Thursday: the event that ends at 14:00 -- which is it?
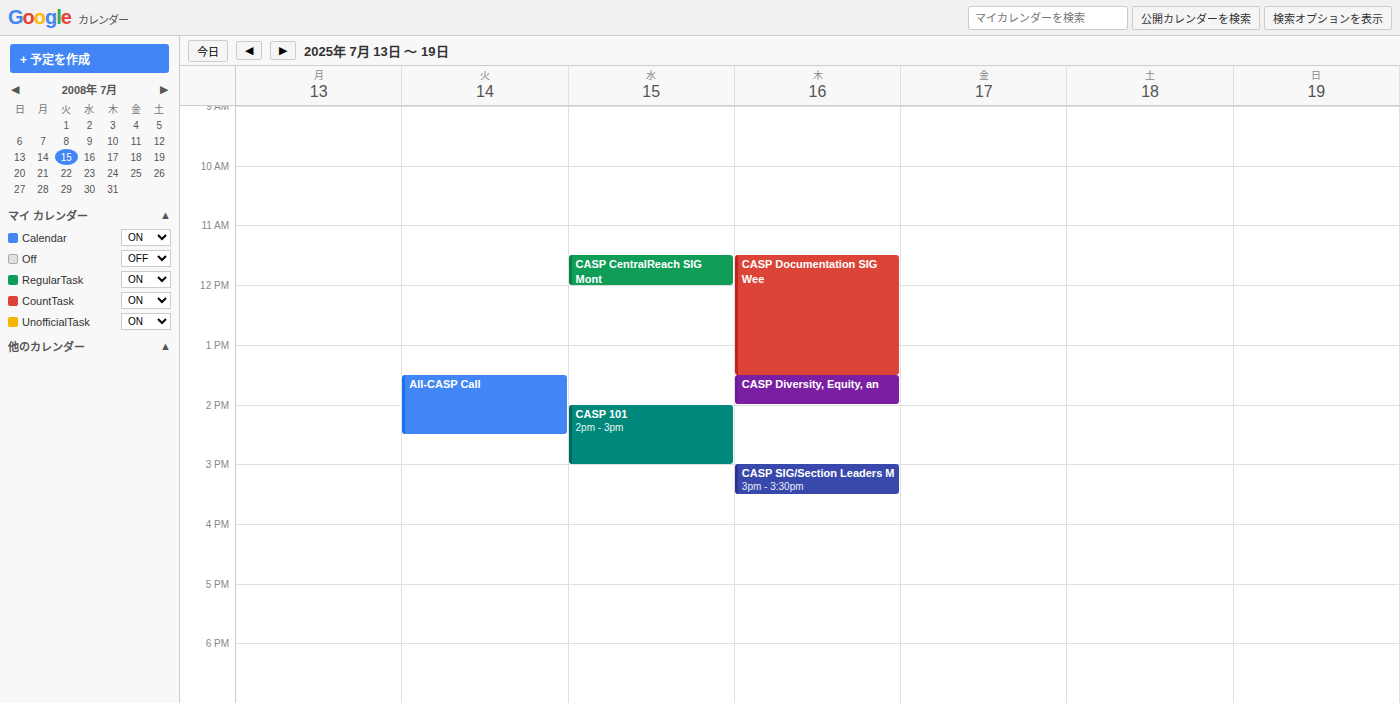
"CASP Diversity, Equity, an"